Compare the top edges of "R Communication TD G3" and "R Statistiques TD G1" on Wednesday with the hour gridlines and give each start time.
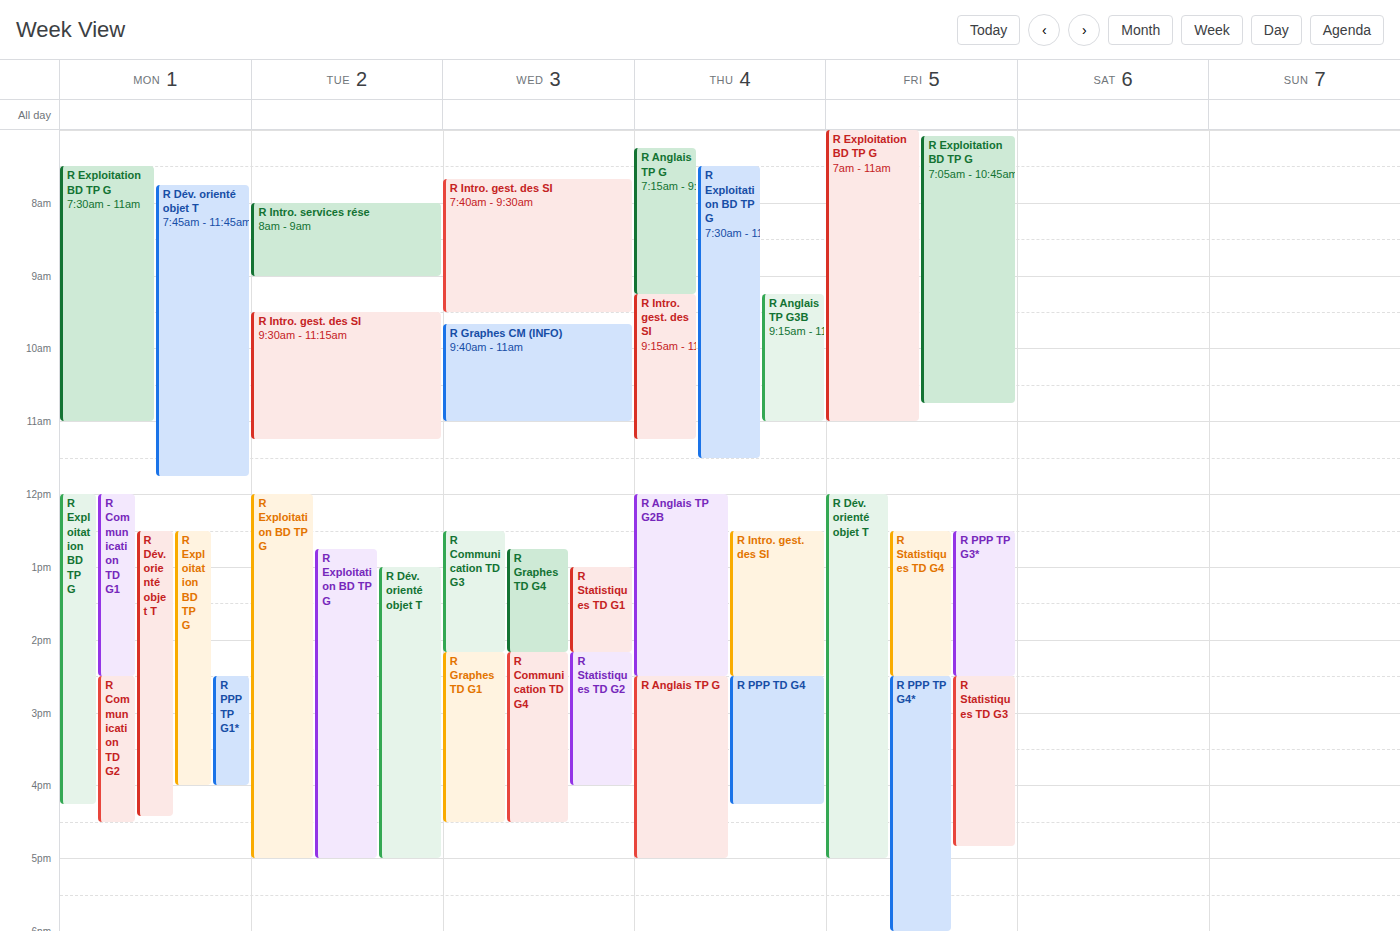
"R Communication TD G3": 12:30 PM, halfway between the 12 PM and 1 PM lines. "R Statistiques TD G1": 1:00 PM, exactly on the 1 PM line.